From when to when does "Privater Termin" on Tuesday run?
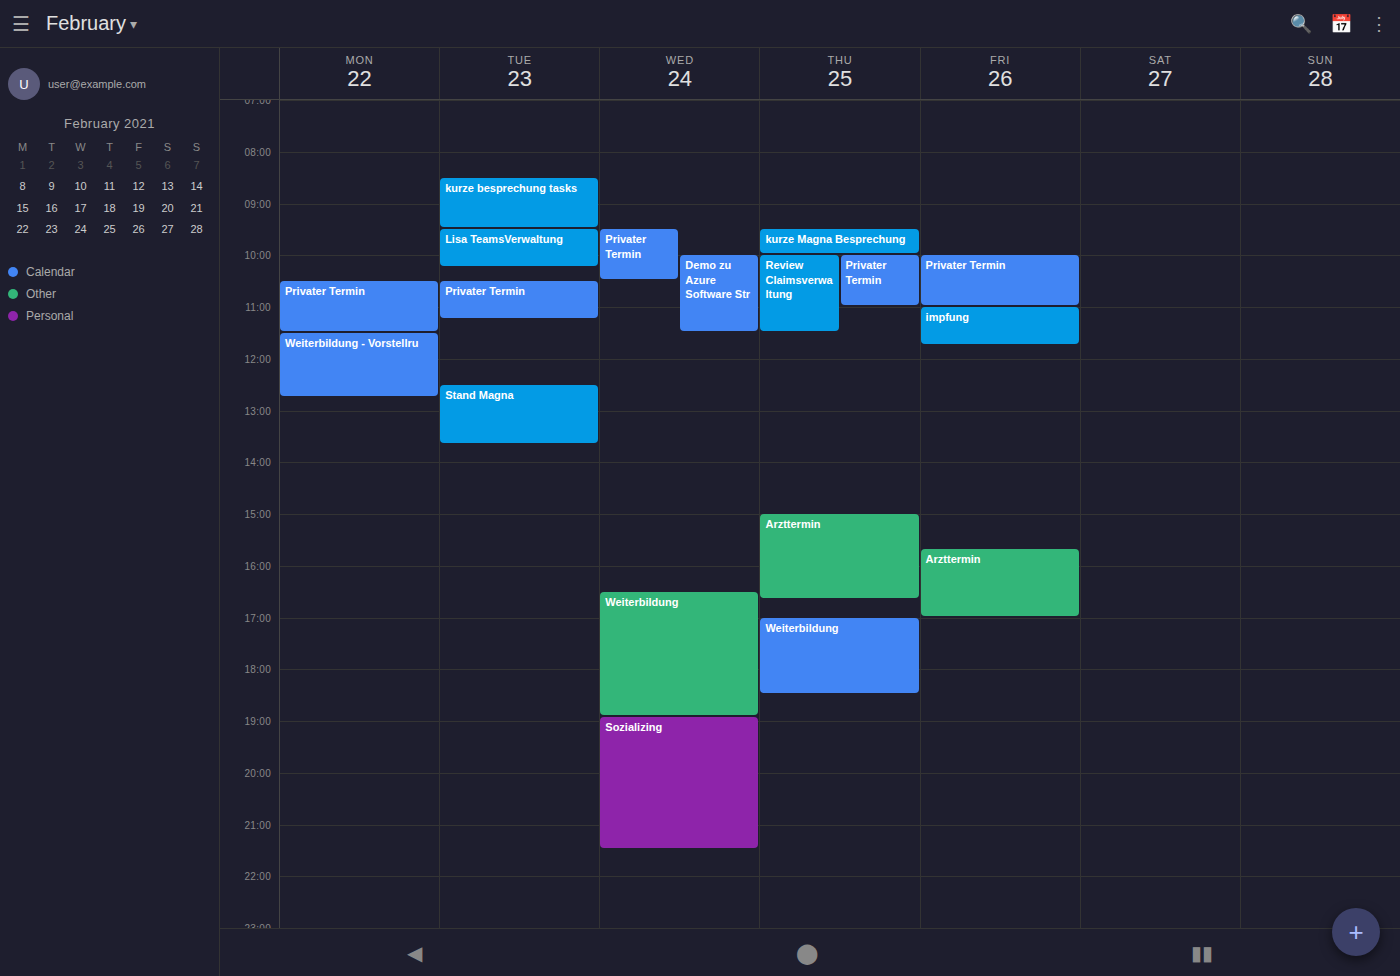
10:30 AM to 11:15 AM